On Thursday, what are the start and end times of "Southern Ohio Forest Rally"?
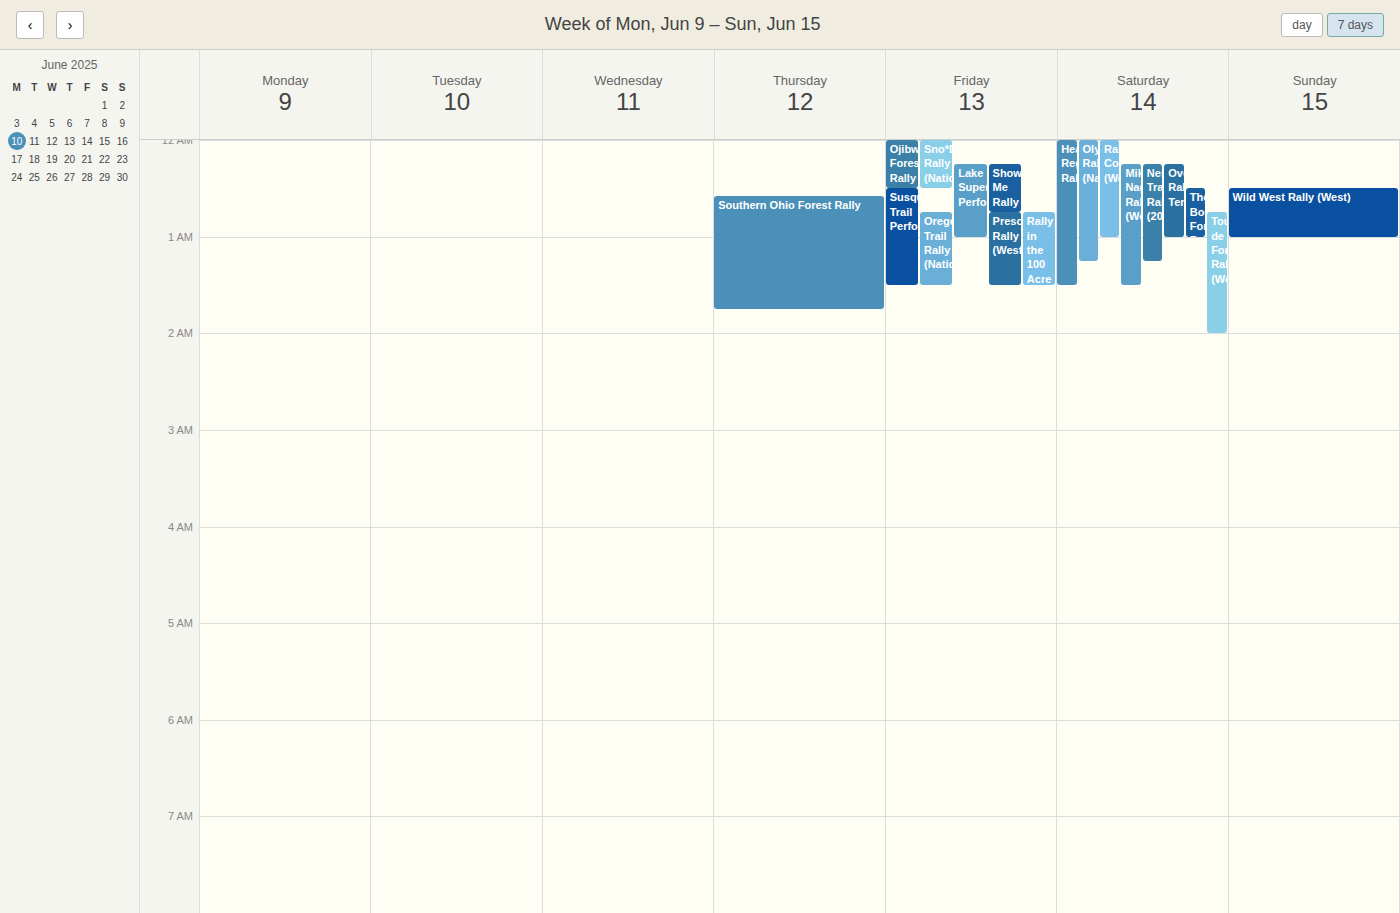
00:35 to 01:45